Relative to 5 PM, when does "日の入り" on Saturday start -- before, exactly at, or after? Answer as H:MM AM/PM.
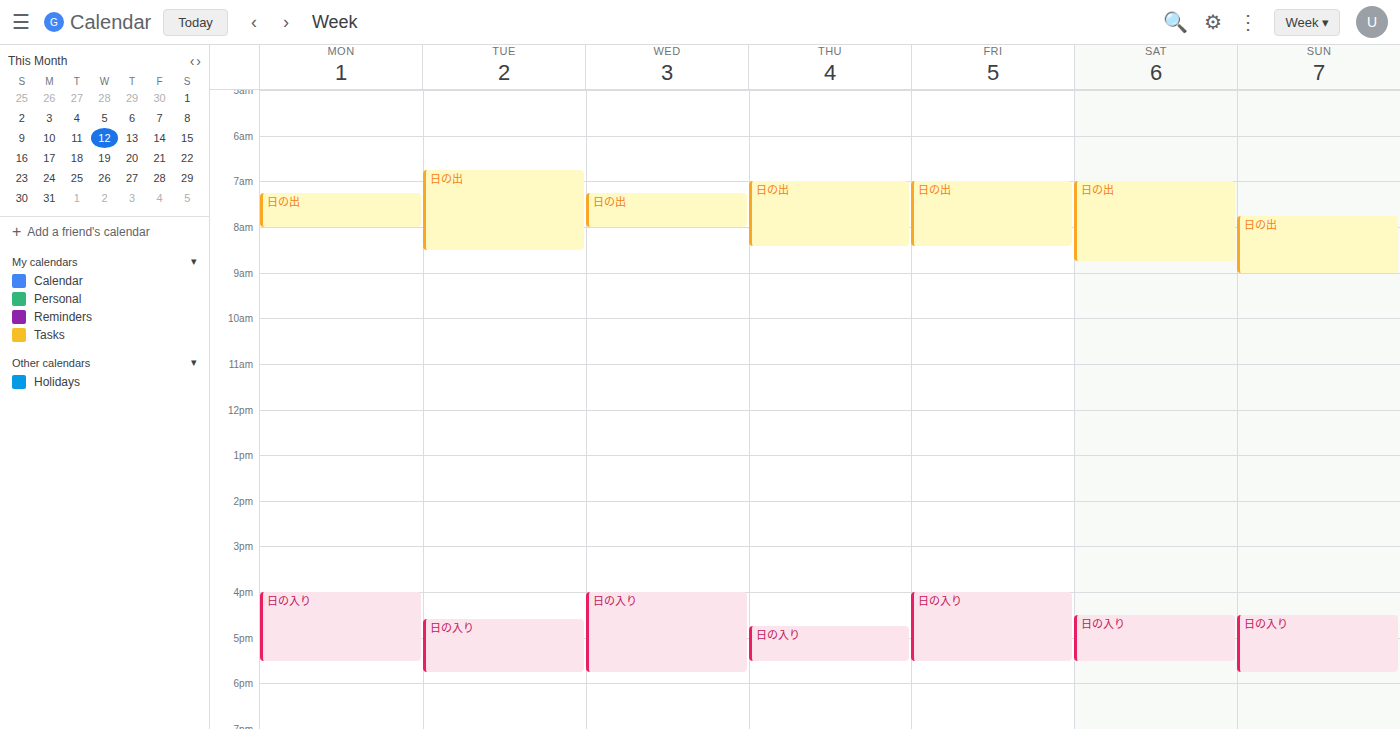
4:30 PM -- before 5 PM, 30 minutes above the 5 PM line.